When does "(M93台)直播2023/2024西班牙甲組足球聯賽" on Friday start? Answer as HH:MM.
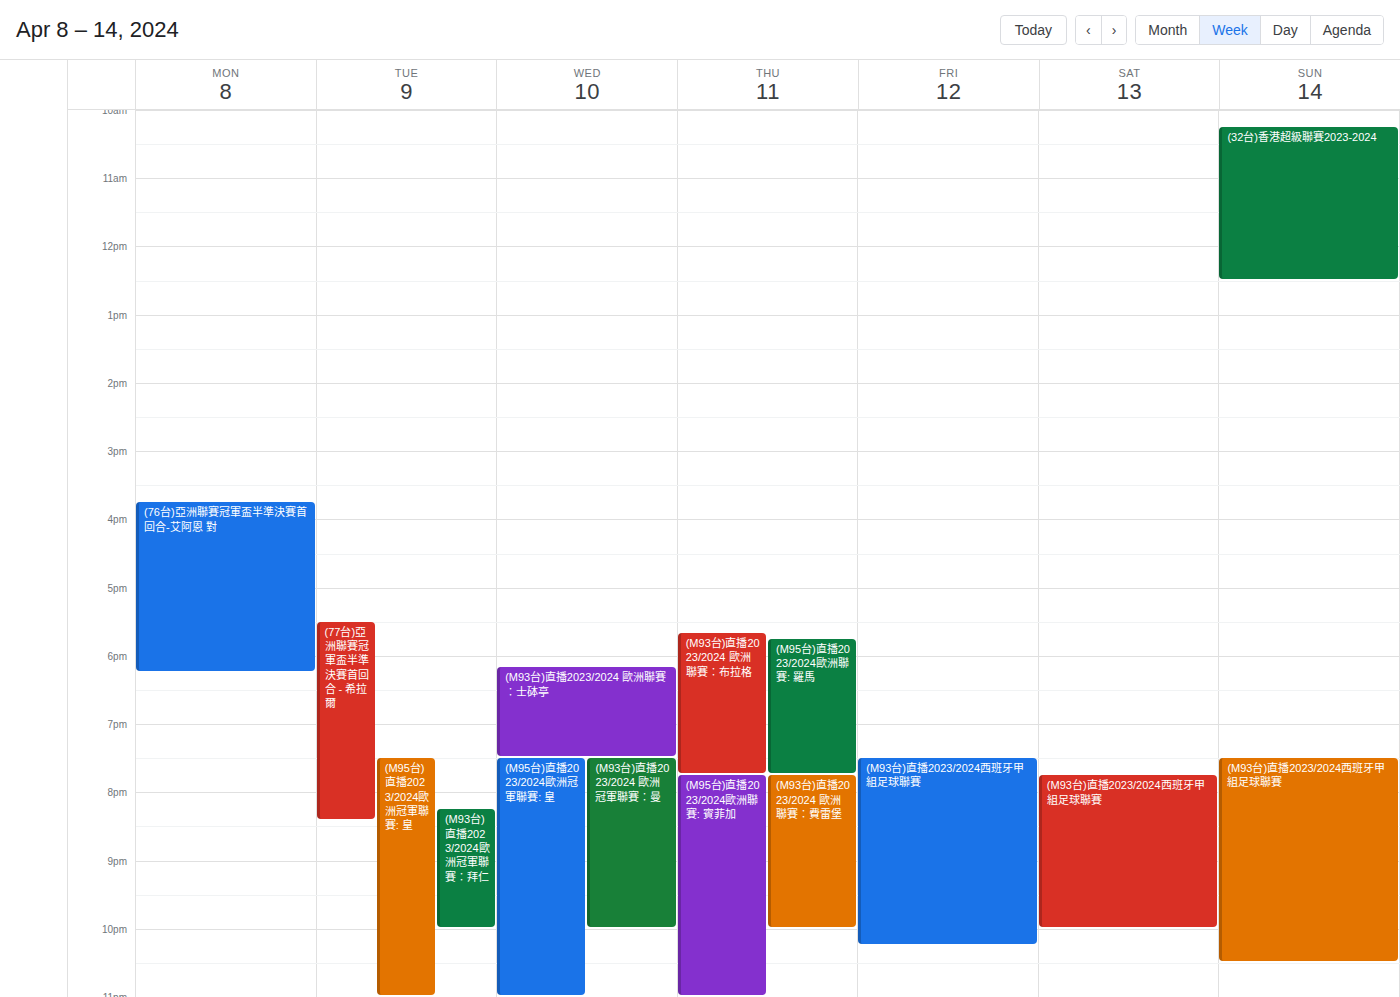
19:30